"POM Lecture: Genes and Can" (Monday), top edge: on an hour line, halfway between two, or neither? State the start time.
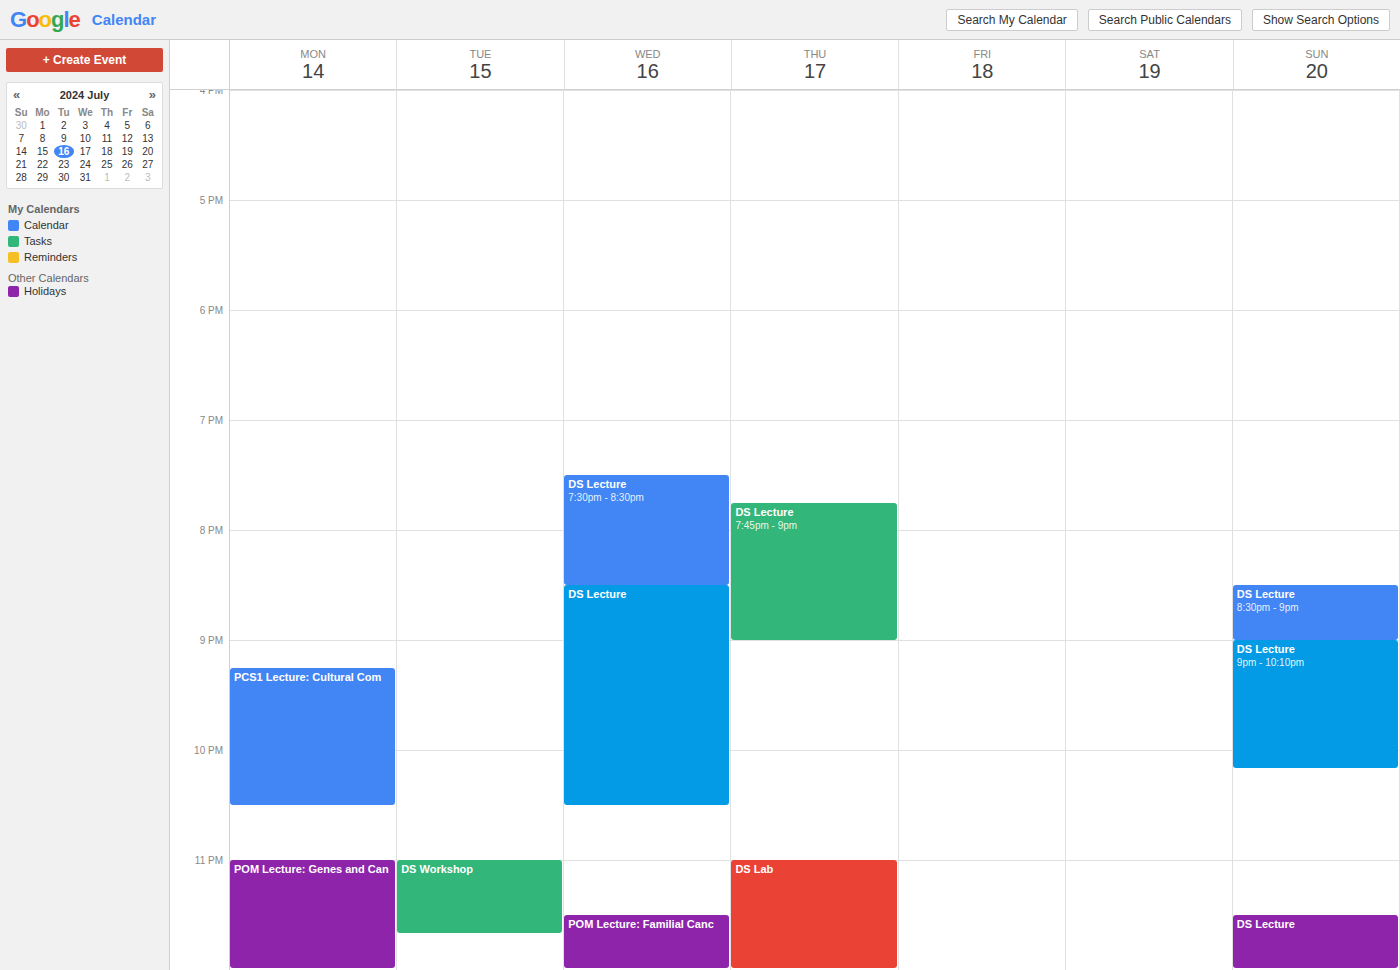
23:00 -- exactly on the 23:00 line.